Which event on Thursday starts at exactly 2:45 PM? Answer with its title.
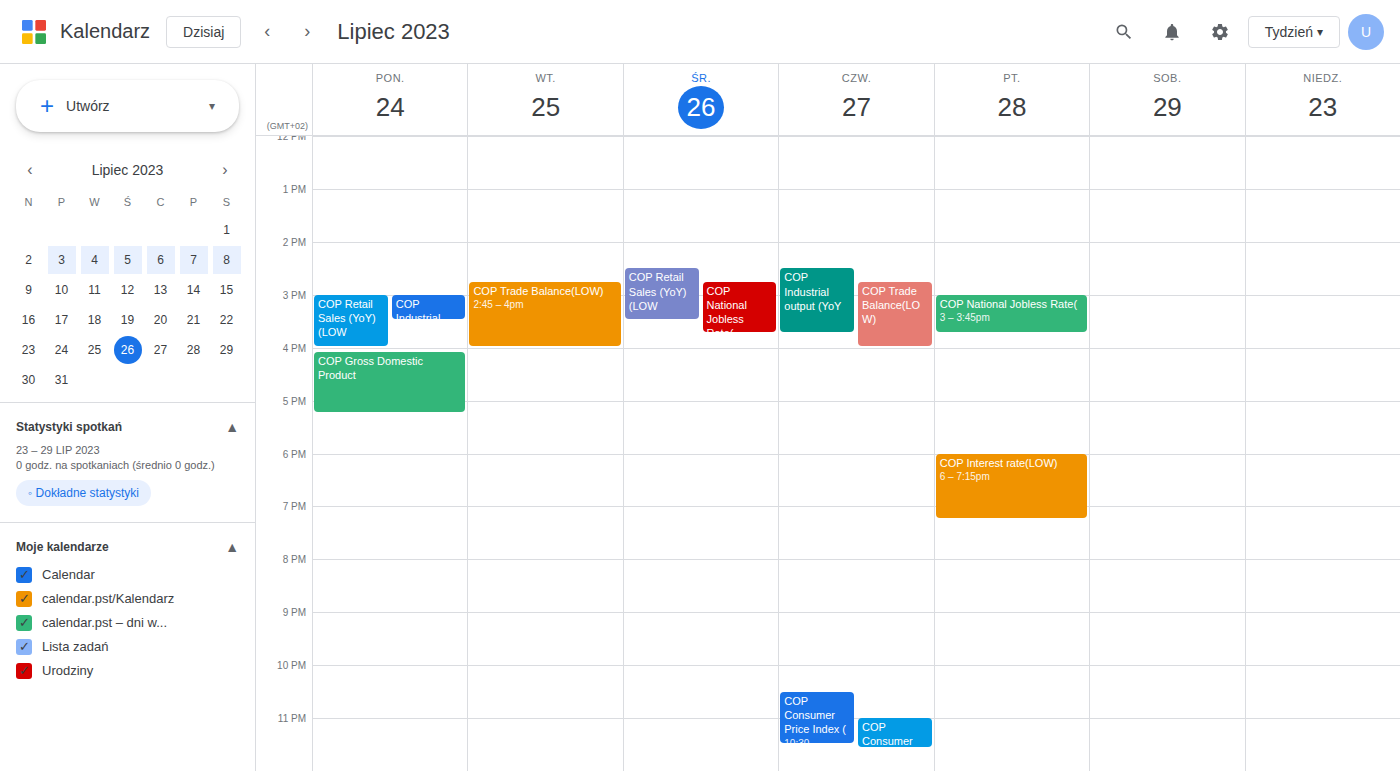
"COP Trade Balance(LOW)"